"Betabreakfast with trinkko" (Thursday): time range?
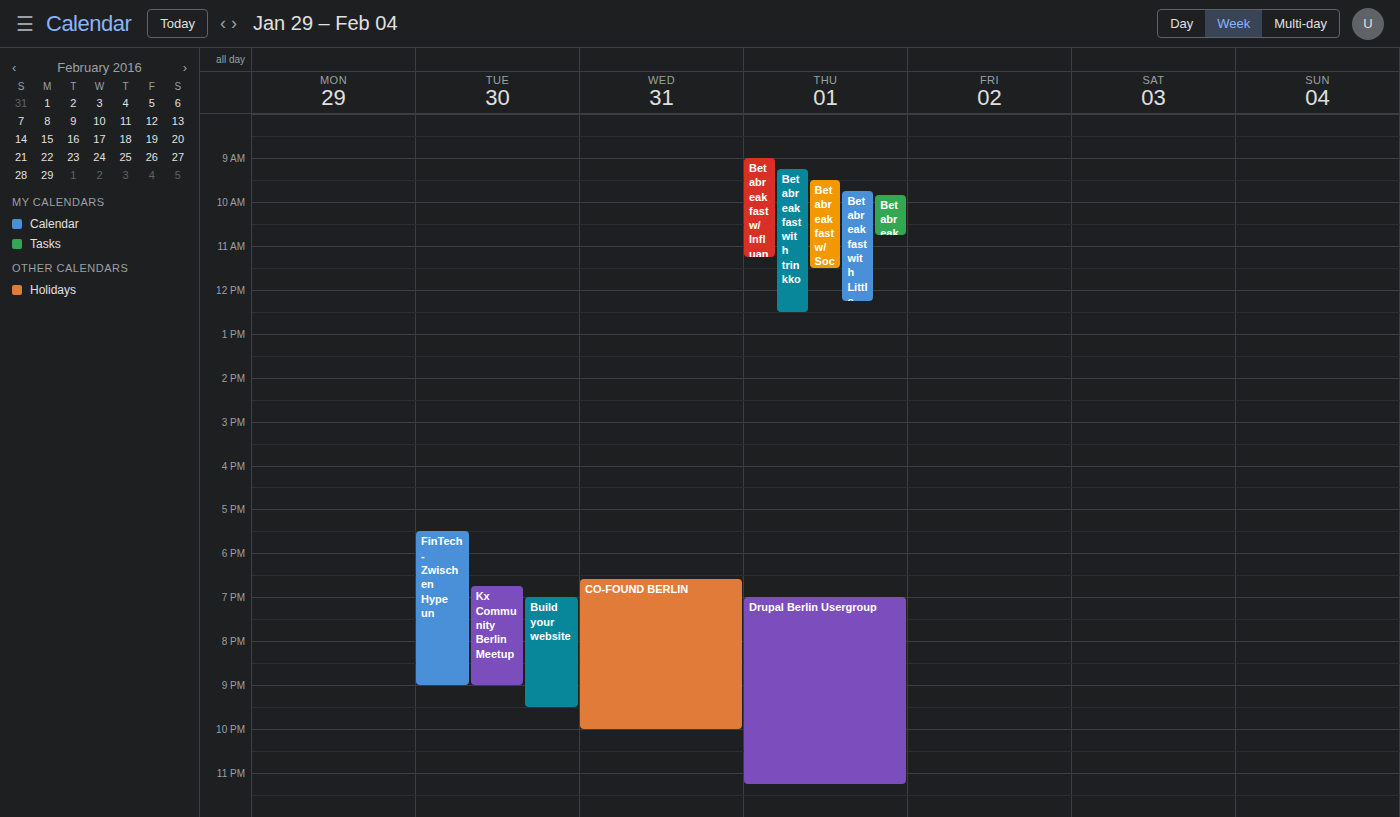
9:15 AM to 12:30 PM